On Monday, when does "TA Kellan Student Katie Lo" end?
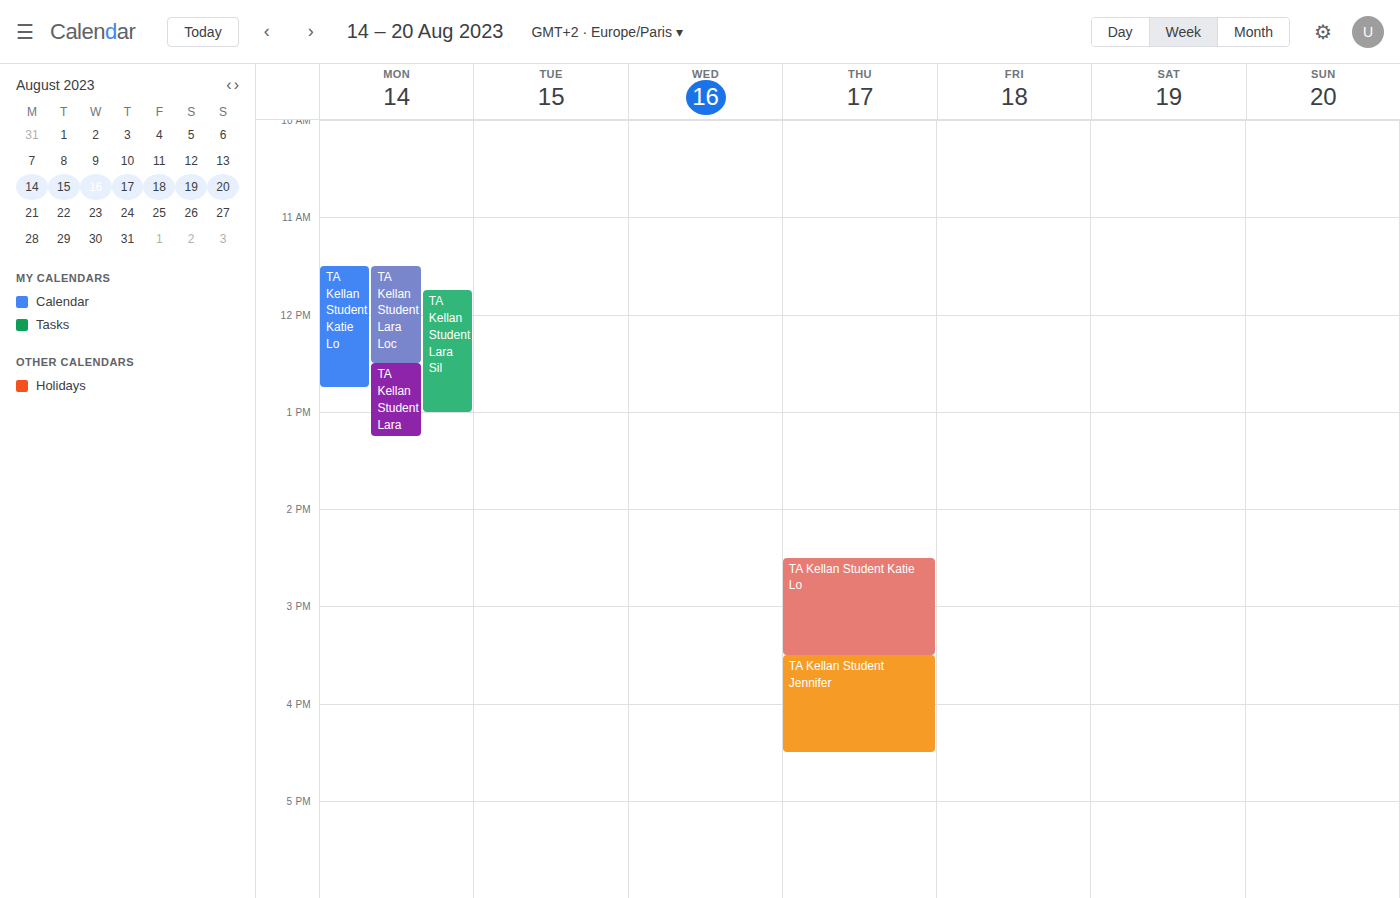
12:45 PM